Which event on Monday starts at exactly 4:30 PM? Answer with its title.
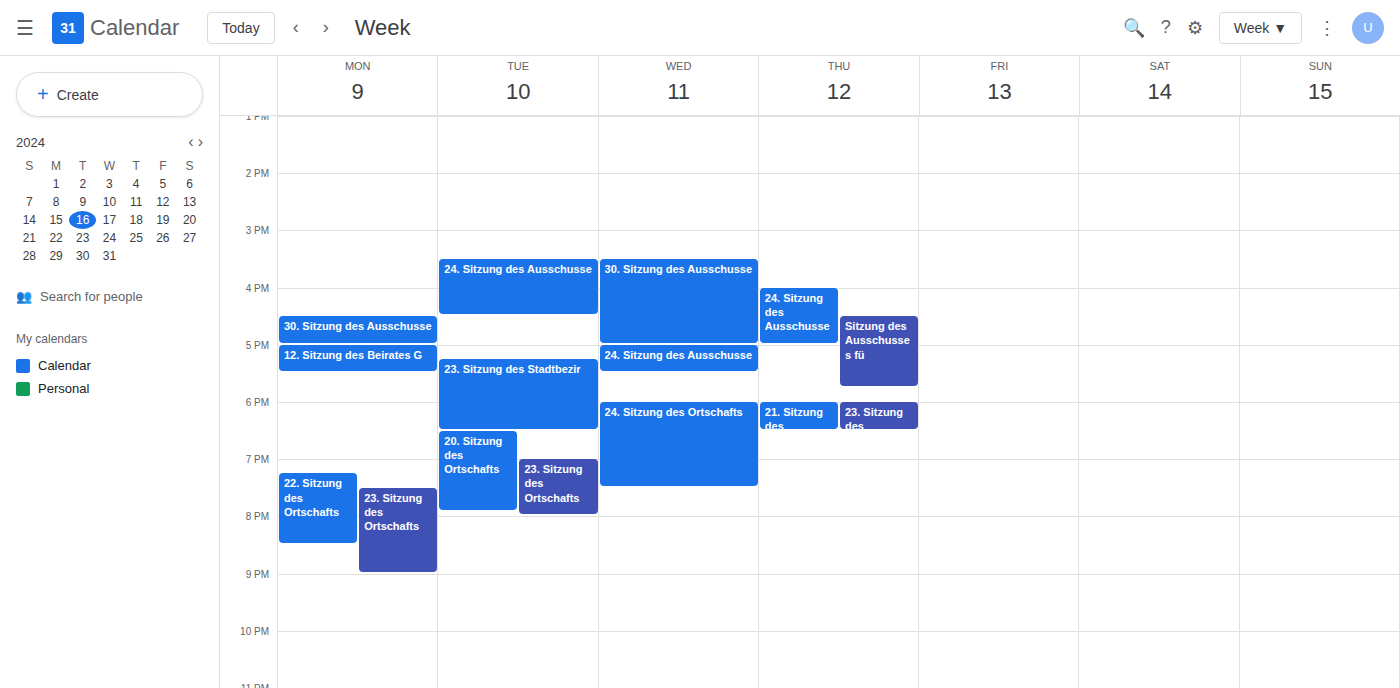
"30. Sitzung des Ausschusse"